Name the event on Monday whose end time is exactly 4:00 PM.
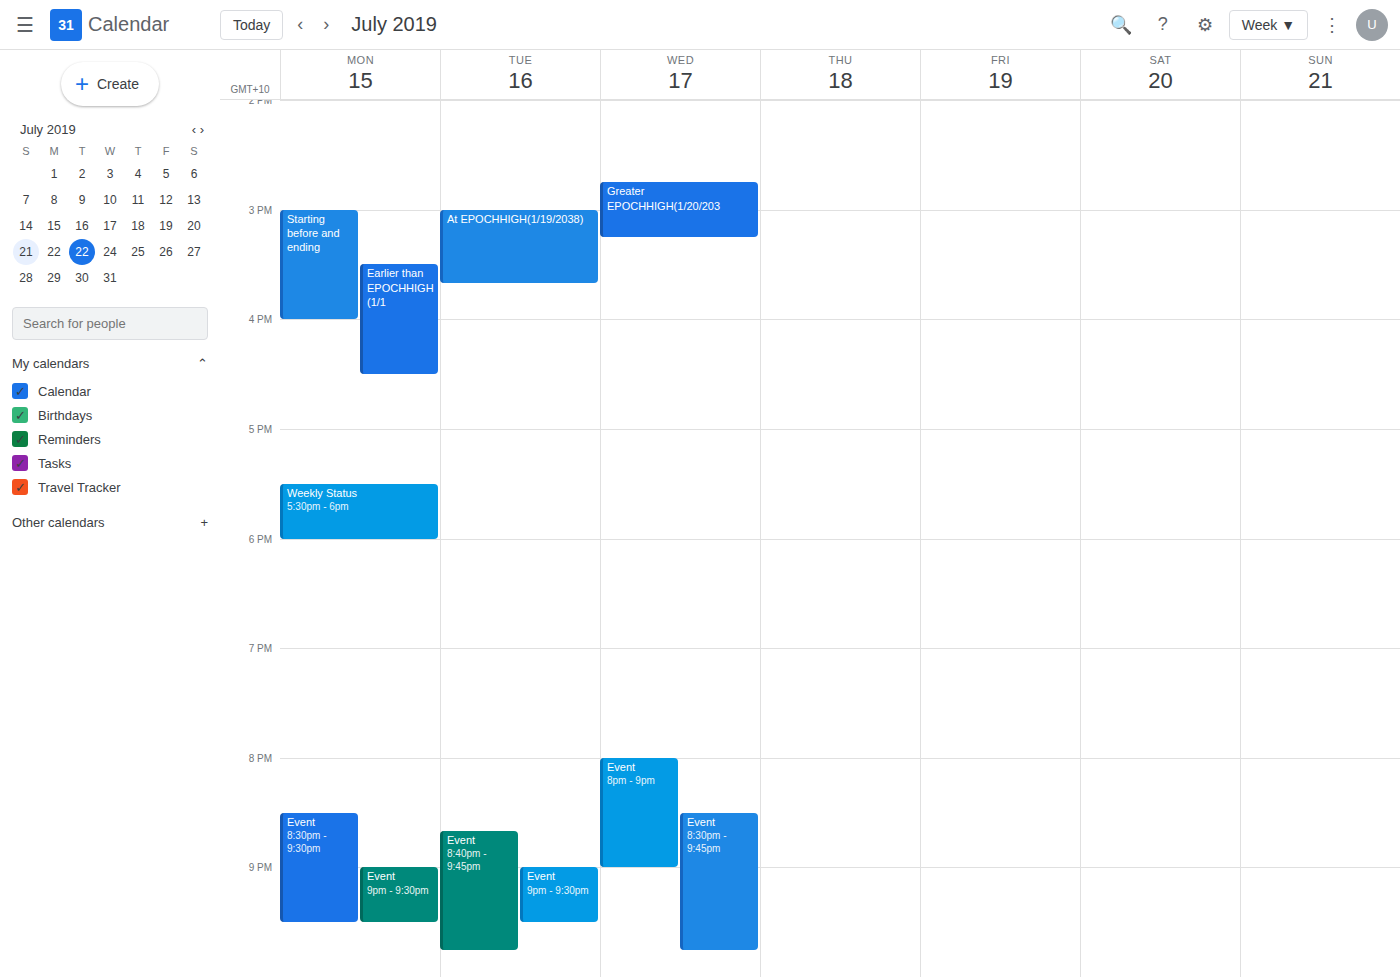
"Starting before and ending"